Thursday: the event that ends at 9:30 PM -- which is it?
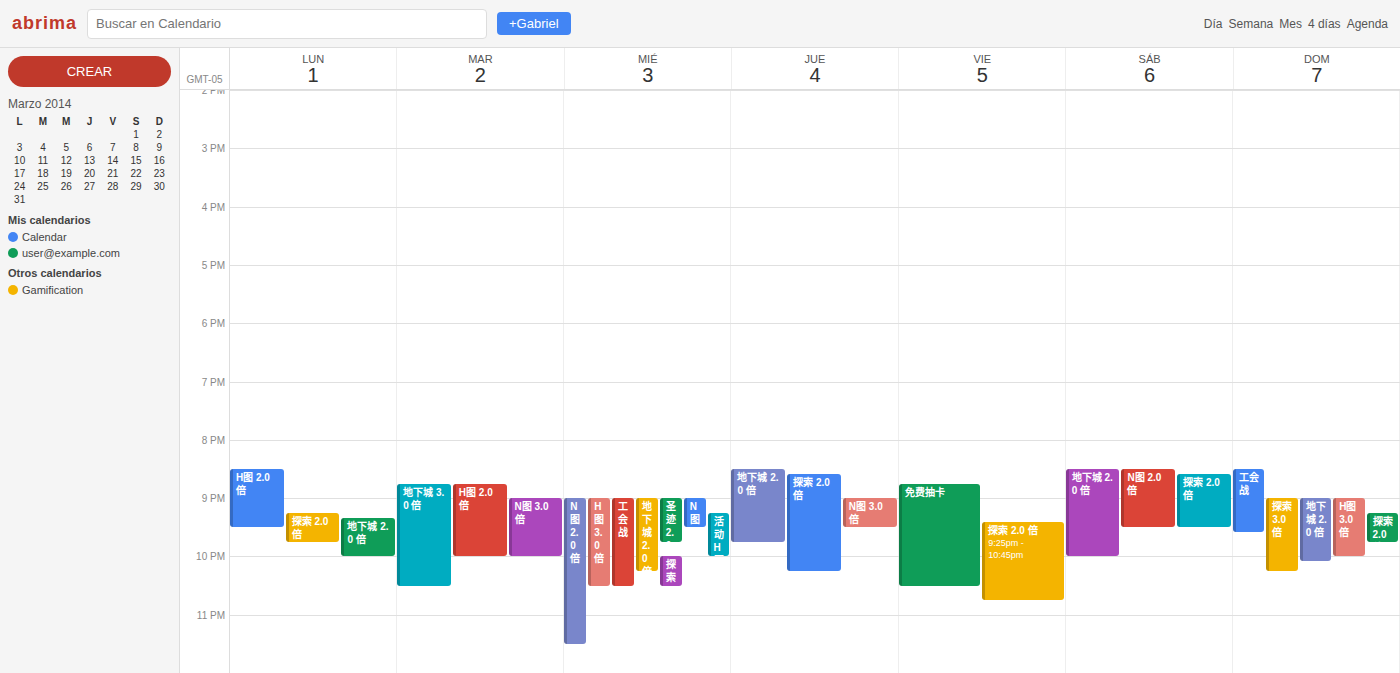
"N图 3.0 倍"